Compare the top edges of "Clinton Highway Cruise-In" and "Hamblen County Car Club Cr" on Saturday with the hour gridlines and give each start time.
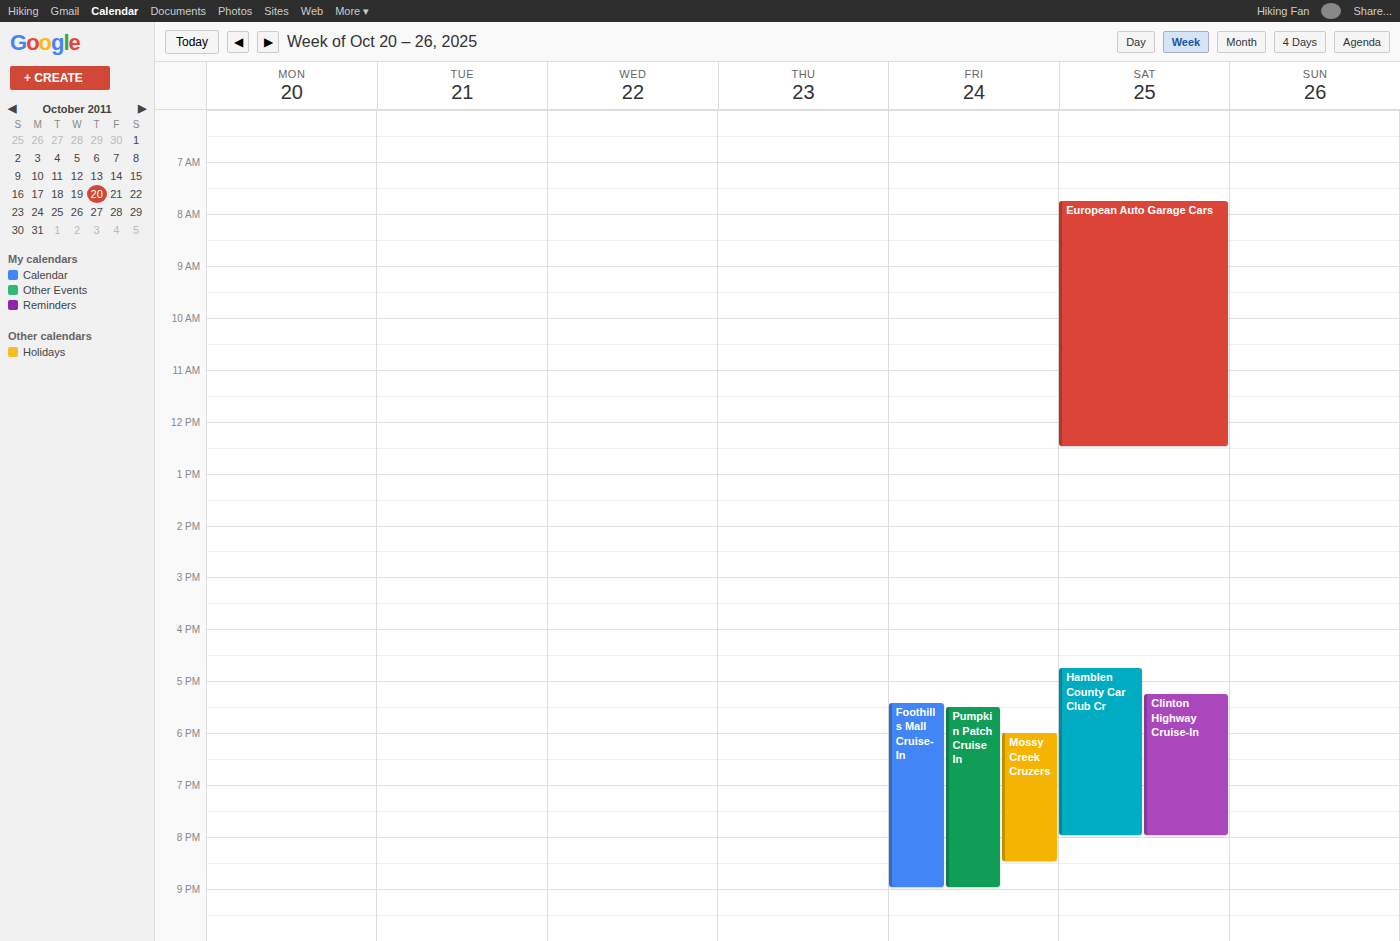
"Clinton Highway Cruise-In": 5:15 PM, neither: a quarter of the way from the 5 PM line to the 6 PM line. "Hamblen County Car Club Cr": 4:45 PM, neither: three quarters of the way from the 4 PM line to the 5 PM line.